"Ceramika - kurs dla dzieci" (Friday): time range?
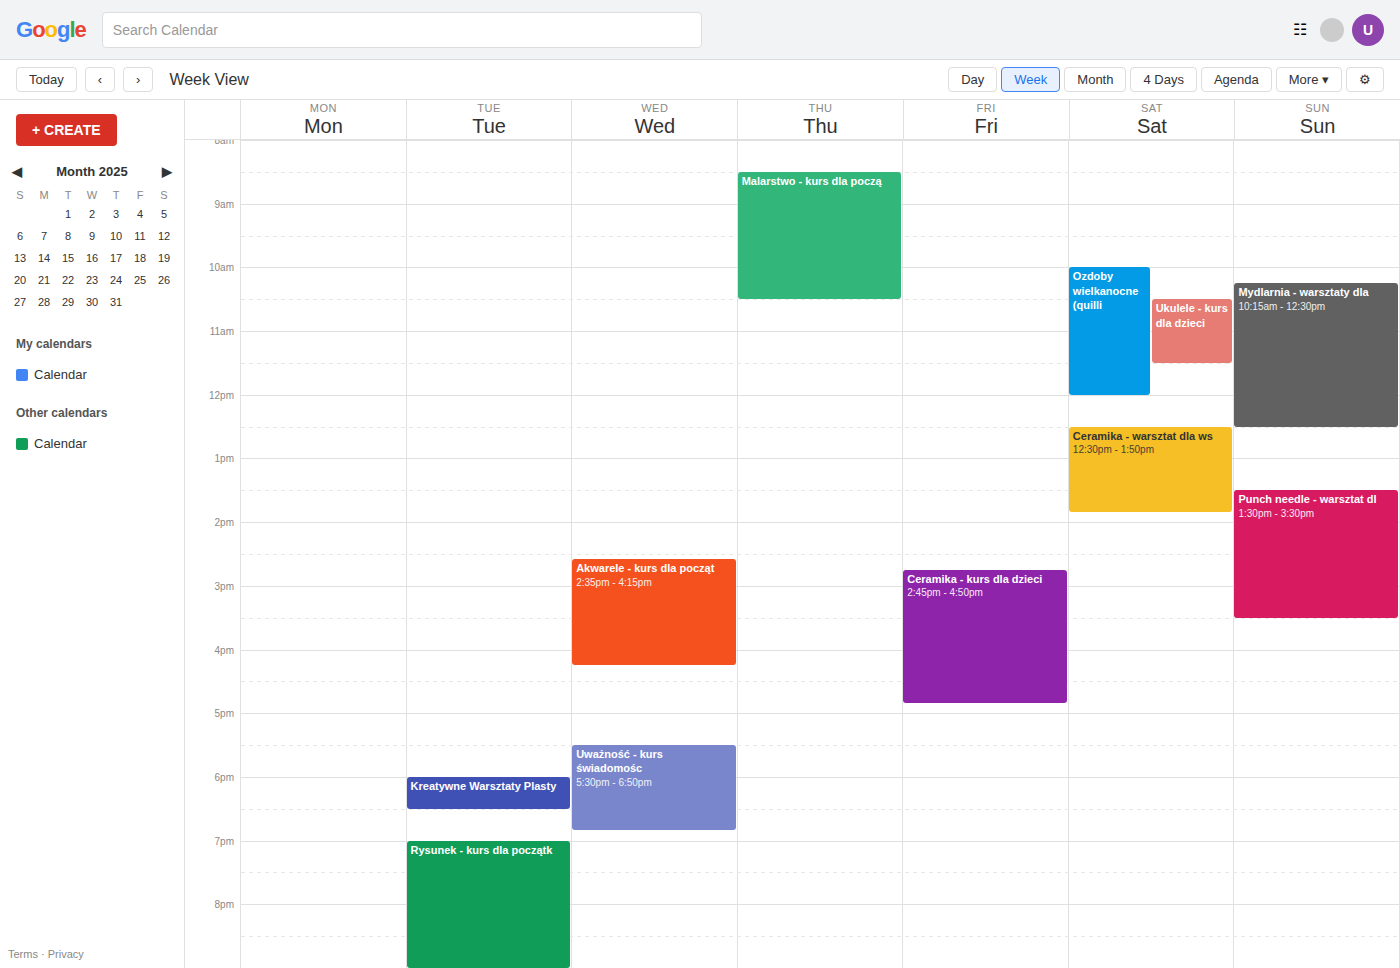
2:45 PM to 4:50 PM